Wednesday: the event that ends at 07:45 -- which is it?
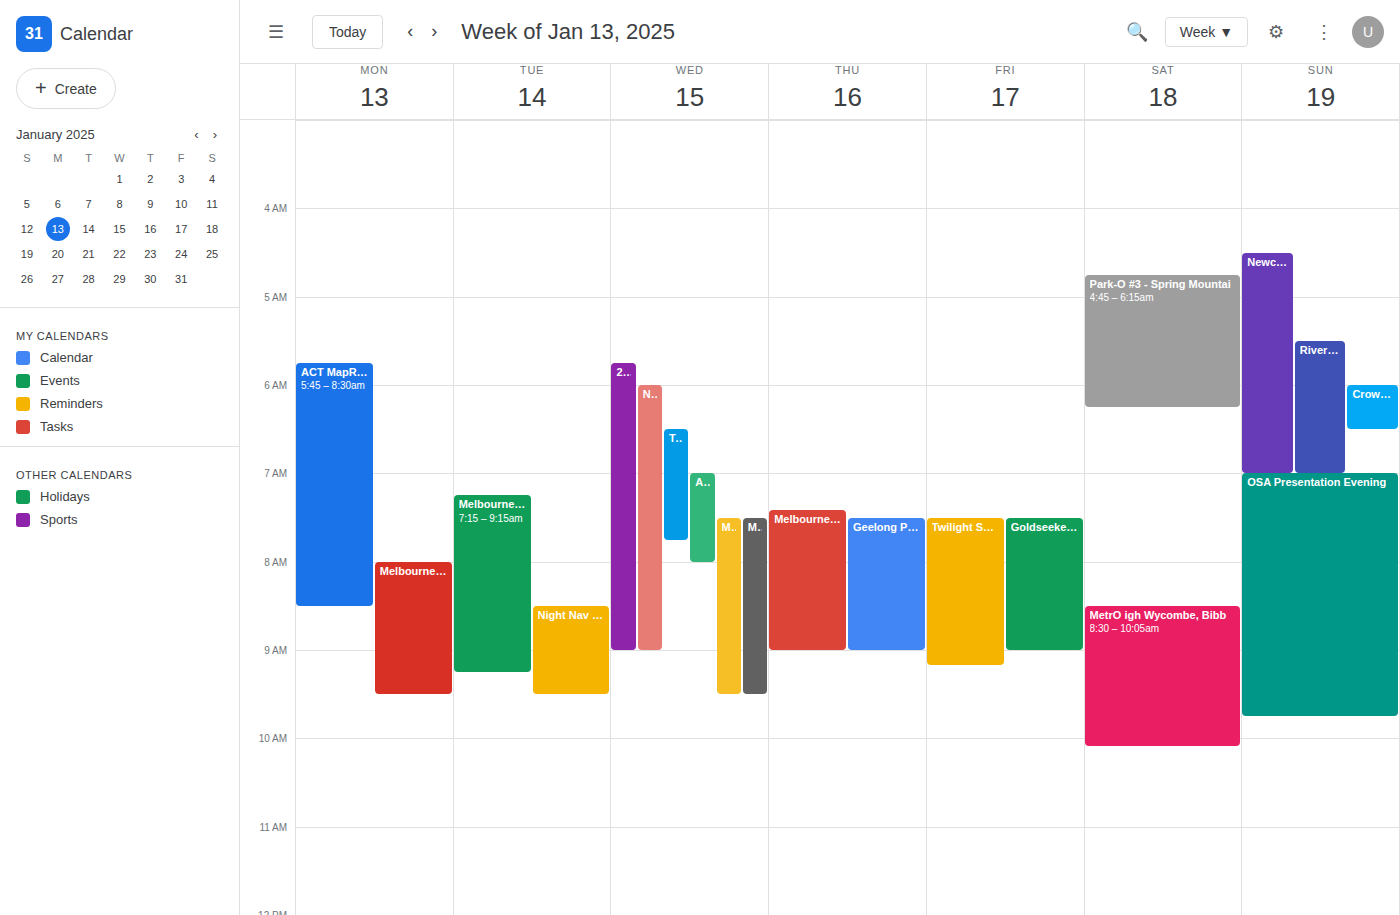
"Twilight #3: Netball Court"